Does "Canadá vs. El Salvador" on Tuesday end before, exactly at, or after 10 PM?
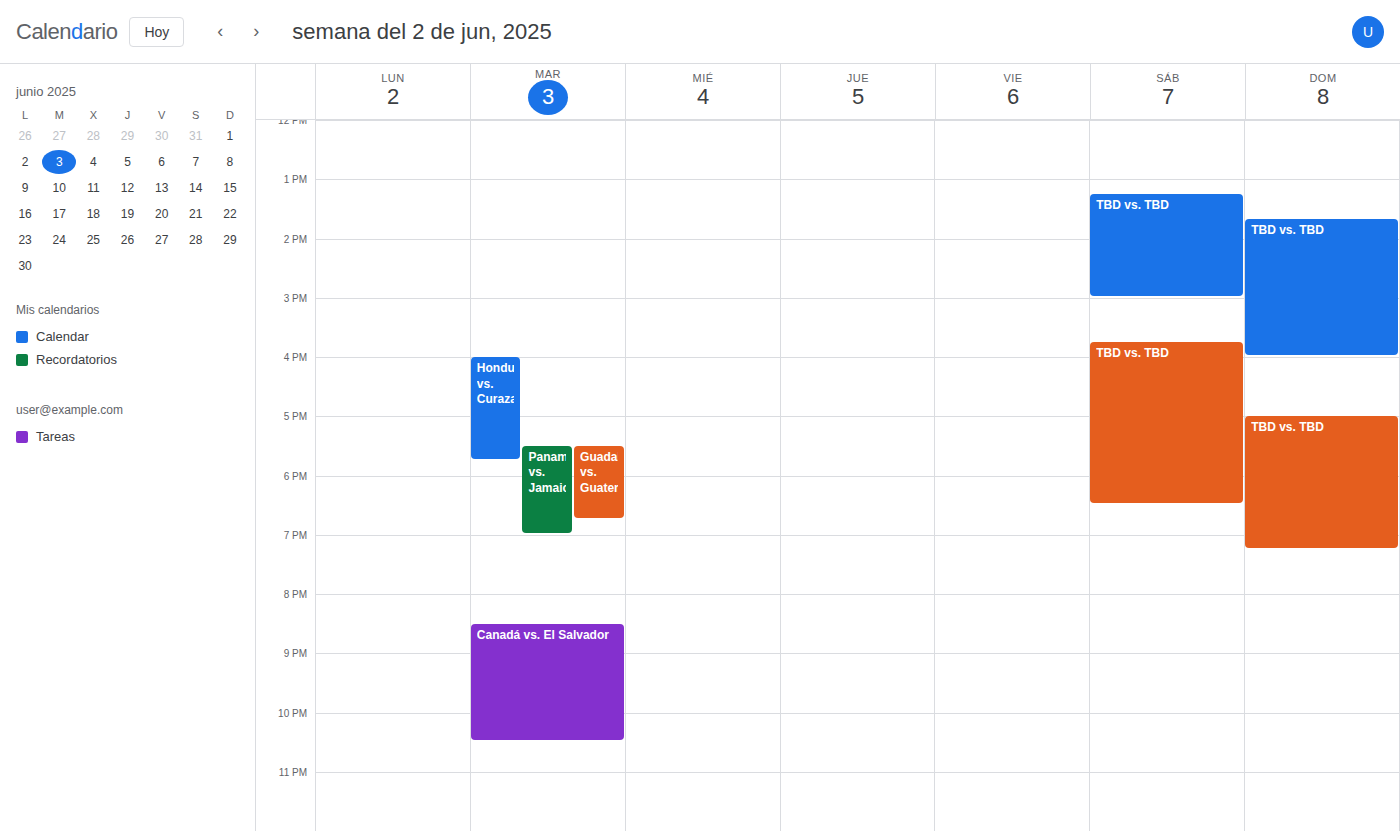
10:30 PM -- after 10 PM, 30 minutes below the 10 PM line.